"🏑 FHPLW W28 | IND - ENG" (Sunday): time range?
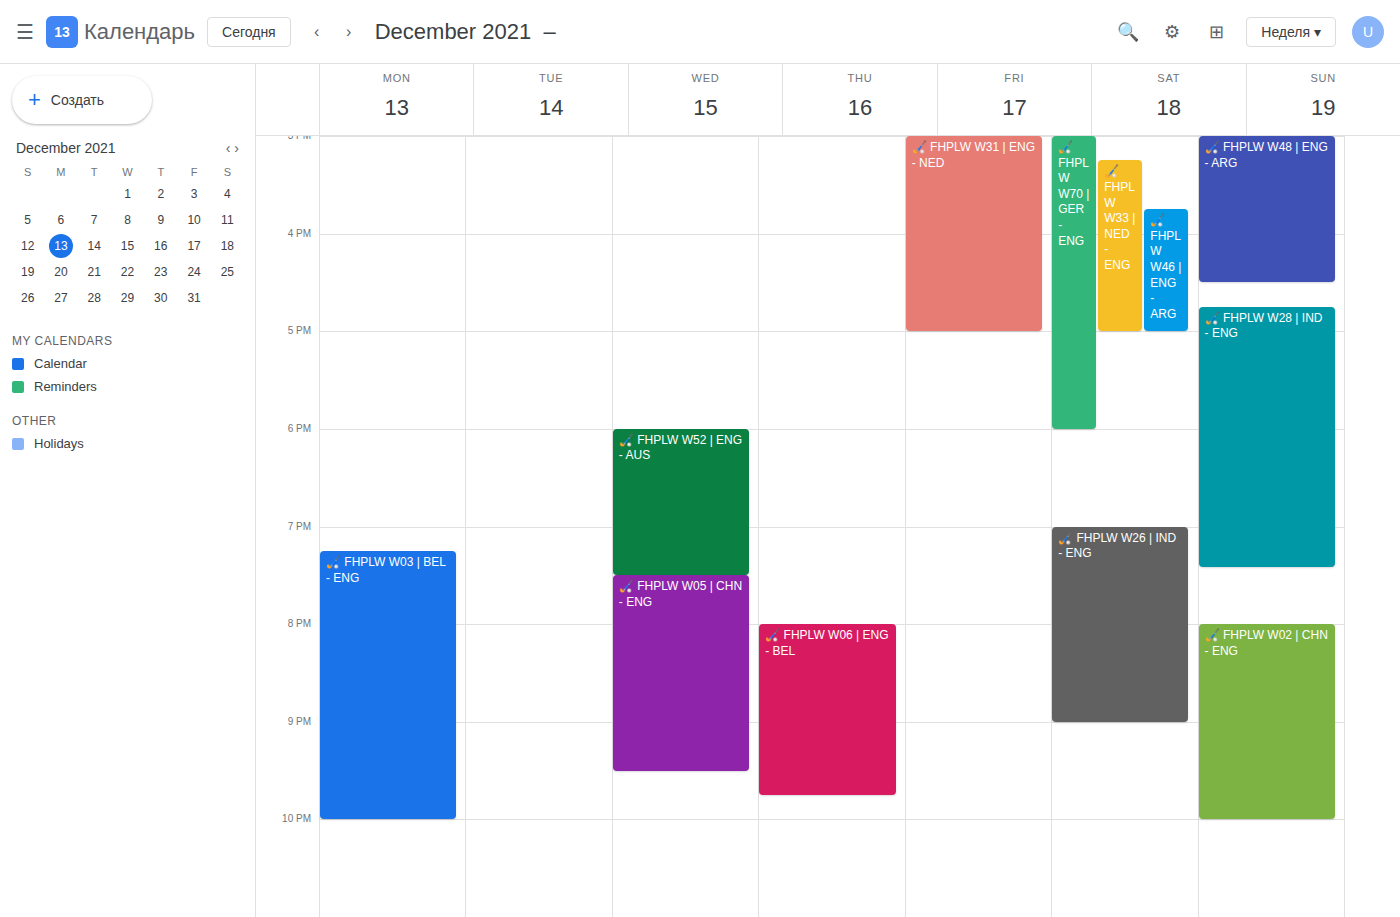
4:45 PM to 7:25 PM